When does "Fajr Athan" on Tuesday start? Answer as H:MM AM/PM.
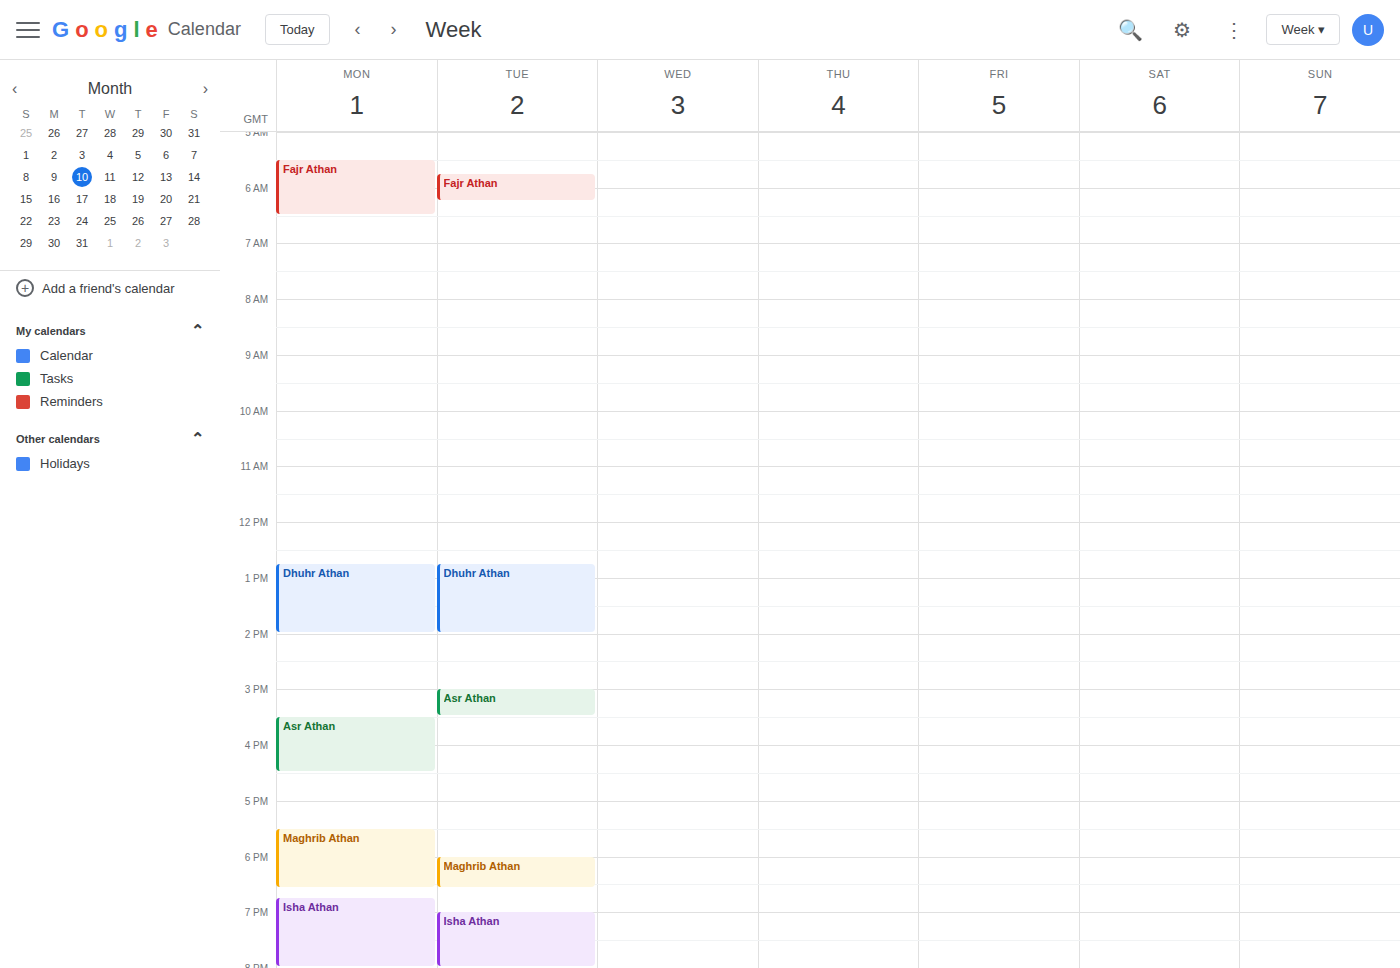
5:45 AM